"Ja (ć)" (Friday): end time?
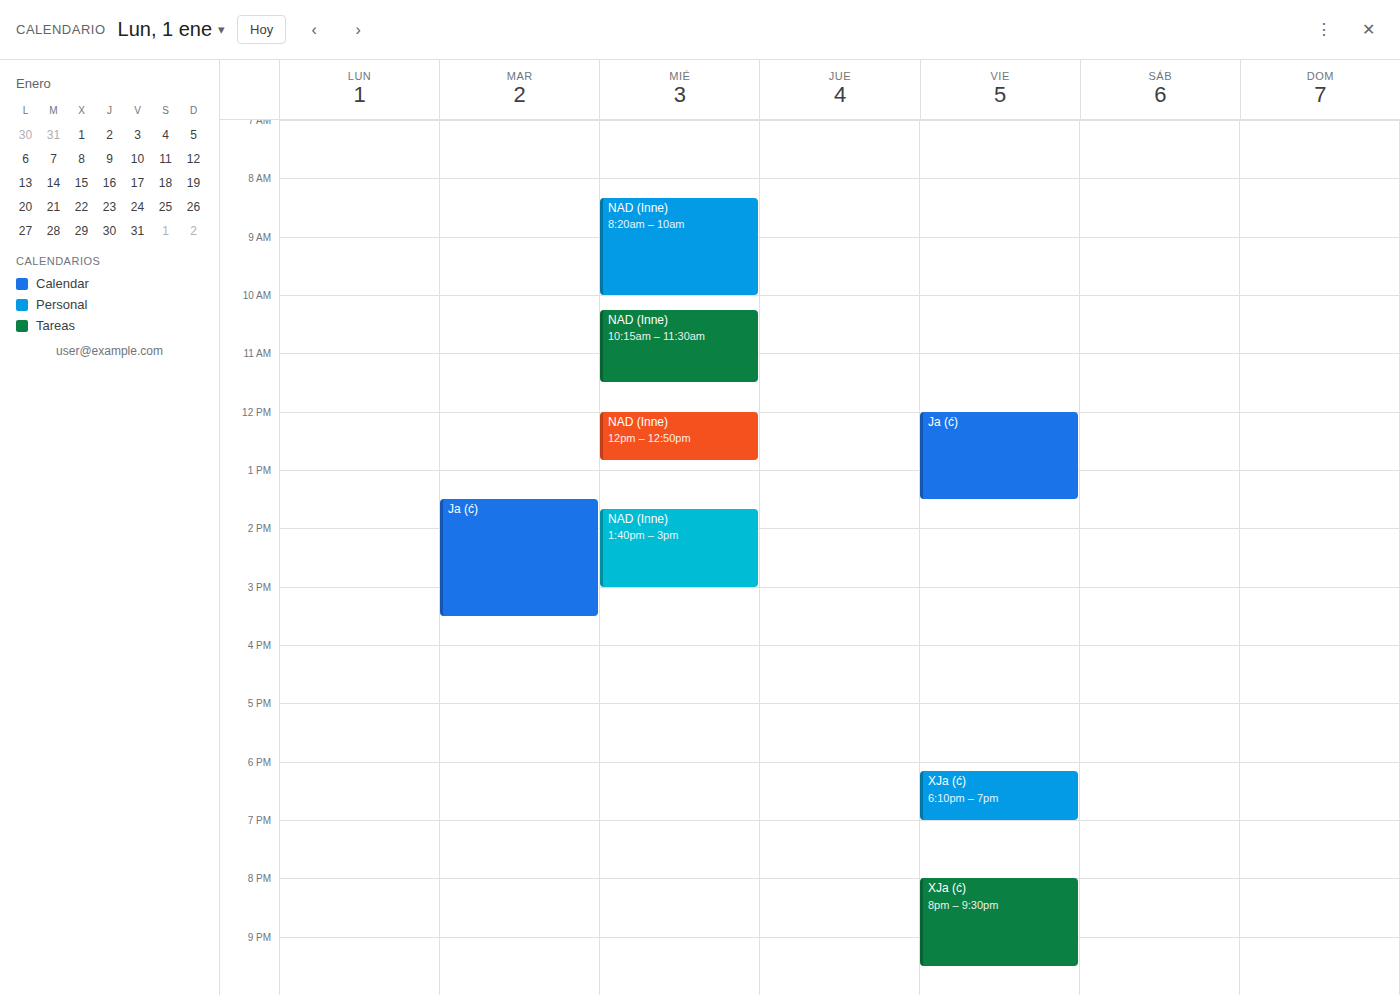
1:30 PM